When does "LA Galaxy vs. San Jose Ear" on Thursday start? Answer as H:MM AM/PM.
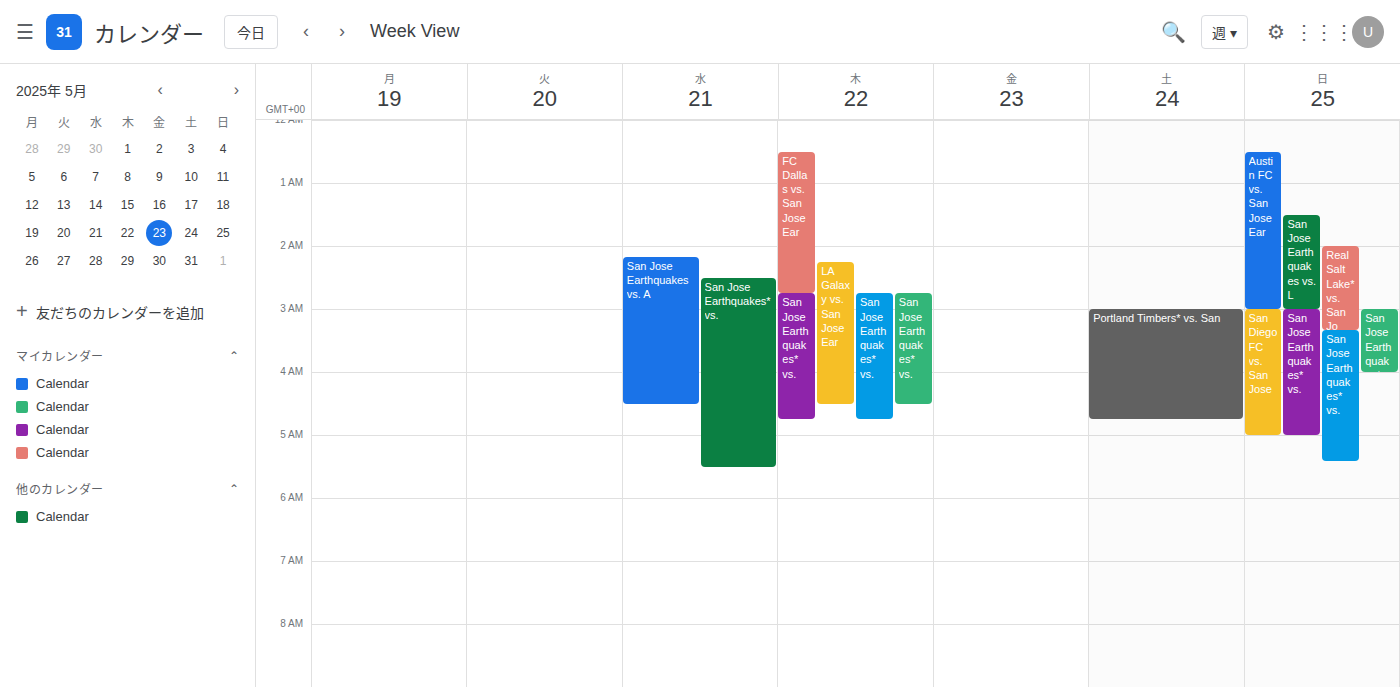
2:15 AM